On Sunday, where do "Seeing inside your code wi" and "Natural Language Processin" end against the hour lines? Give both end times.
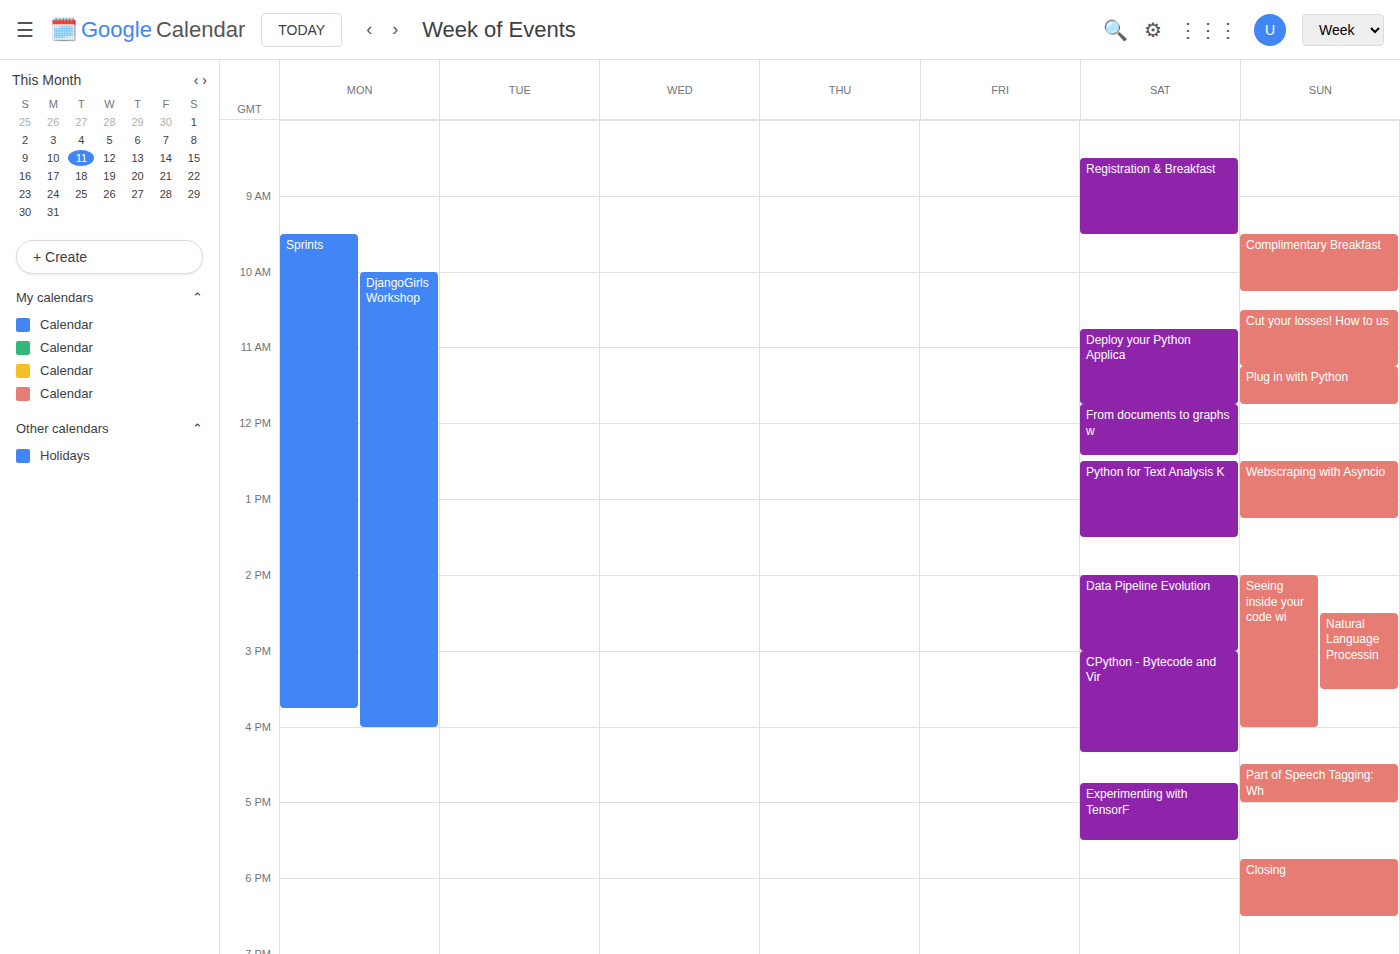
"Seeing inside your code wi": 4:00 PM, exactly on the 4 PM line. "Natural Language Processin": 3:30 PM, halfway between the 3 PM and 4 PM lines.